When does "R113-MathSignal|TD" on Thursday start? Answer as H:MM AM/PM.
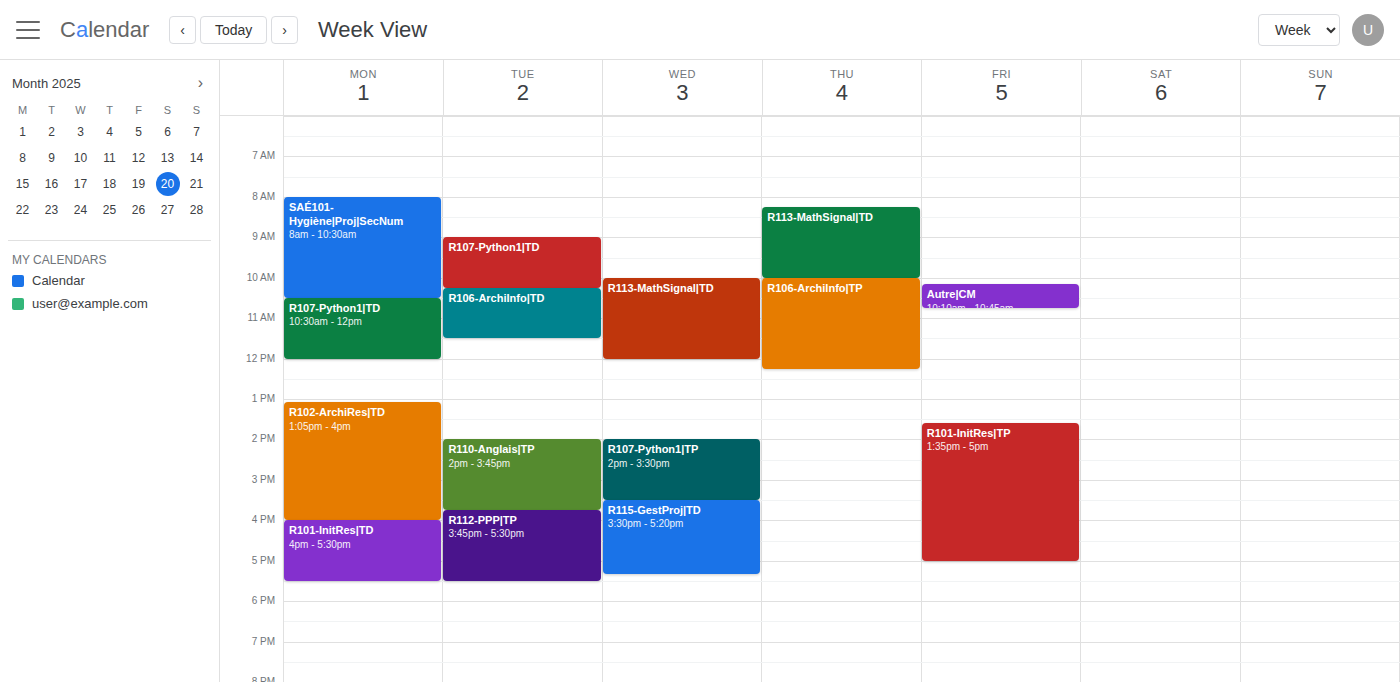
8:15 AM